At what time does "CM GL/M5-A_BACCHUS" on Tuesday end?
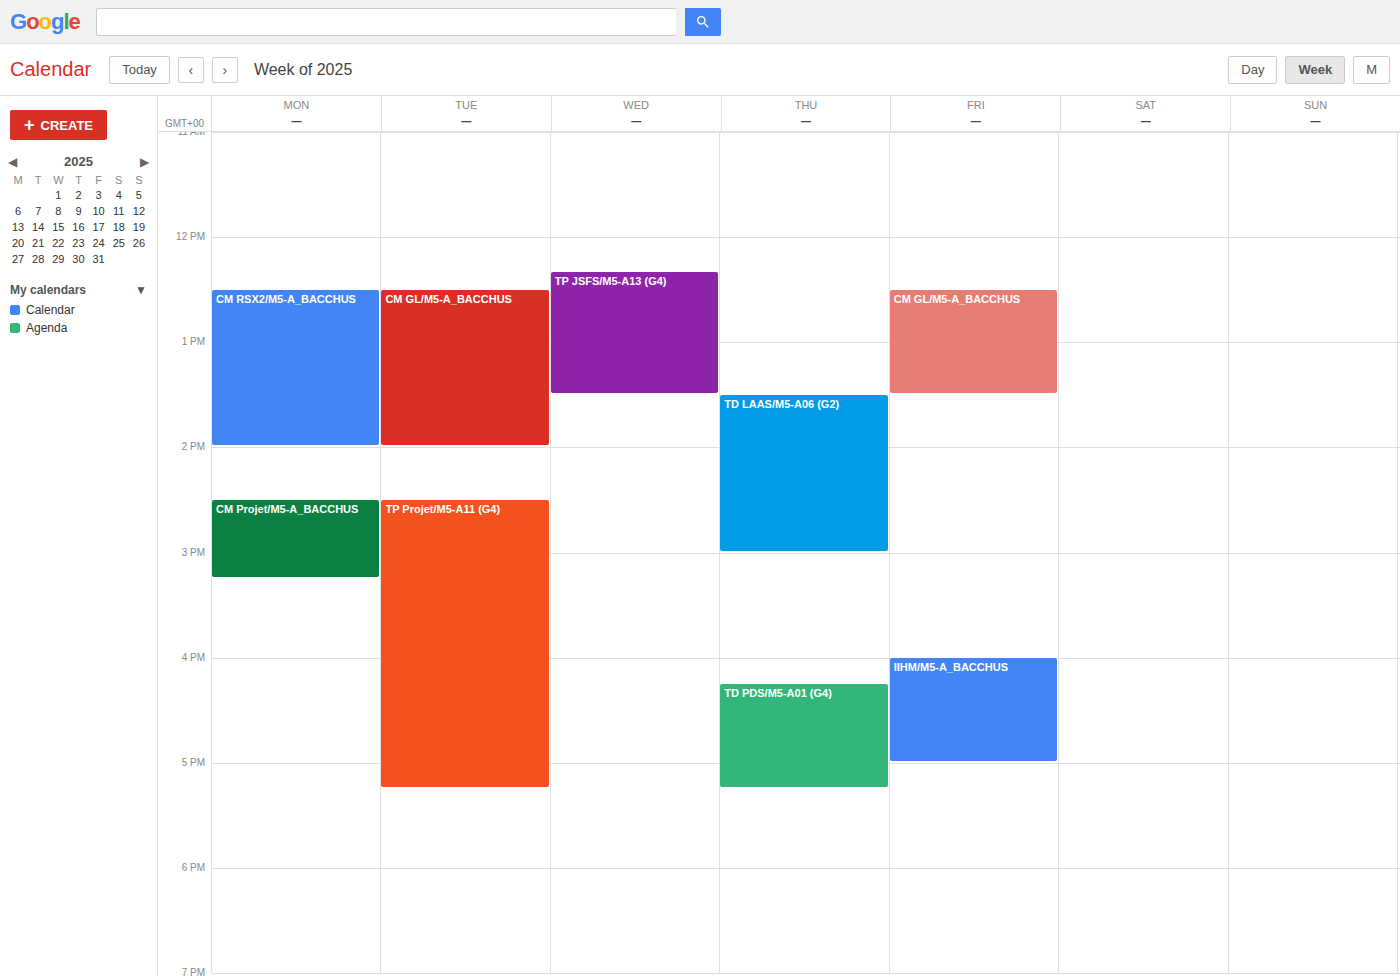
2:00 PM